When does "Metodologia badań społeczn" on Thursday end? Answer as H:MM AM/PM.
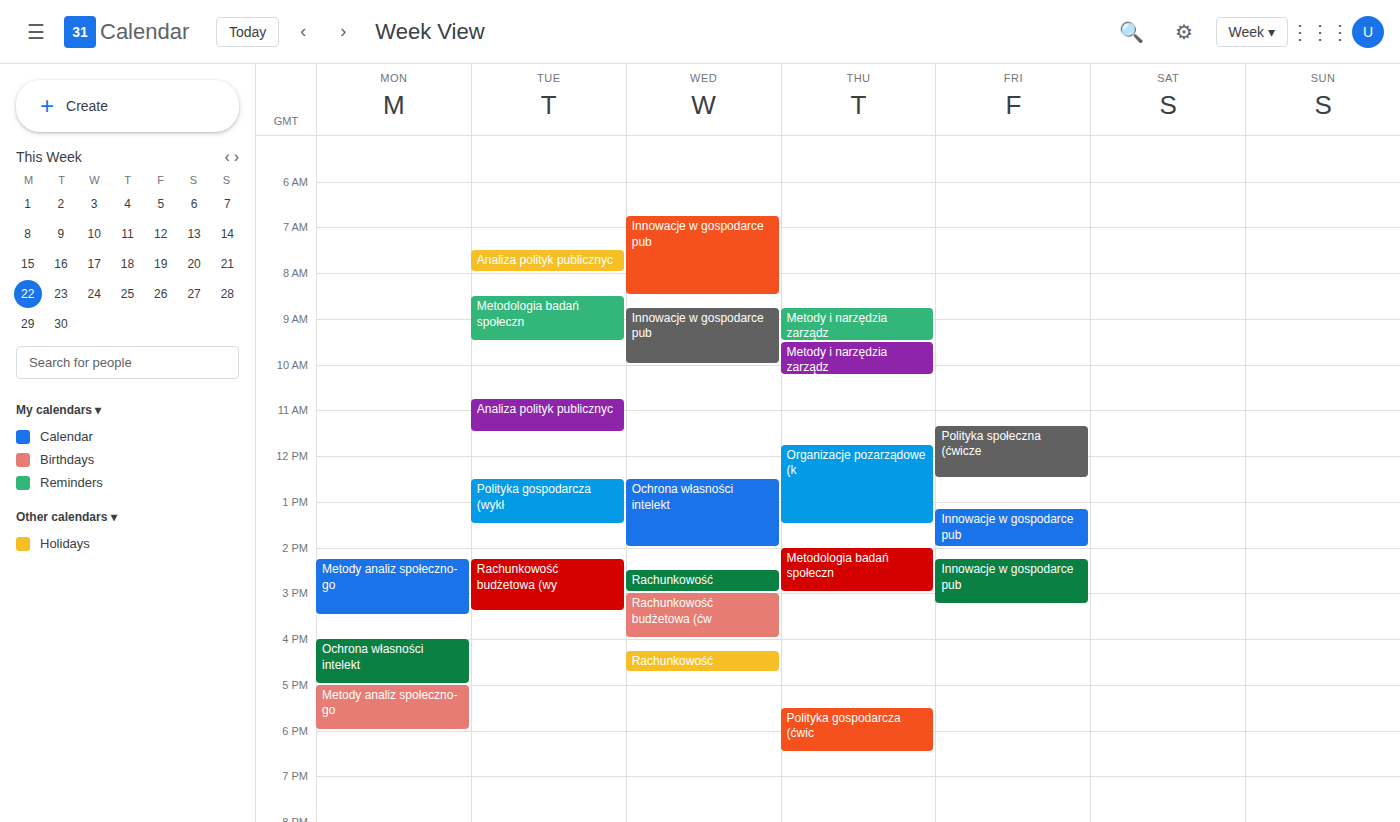
3:00 PM